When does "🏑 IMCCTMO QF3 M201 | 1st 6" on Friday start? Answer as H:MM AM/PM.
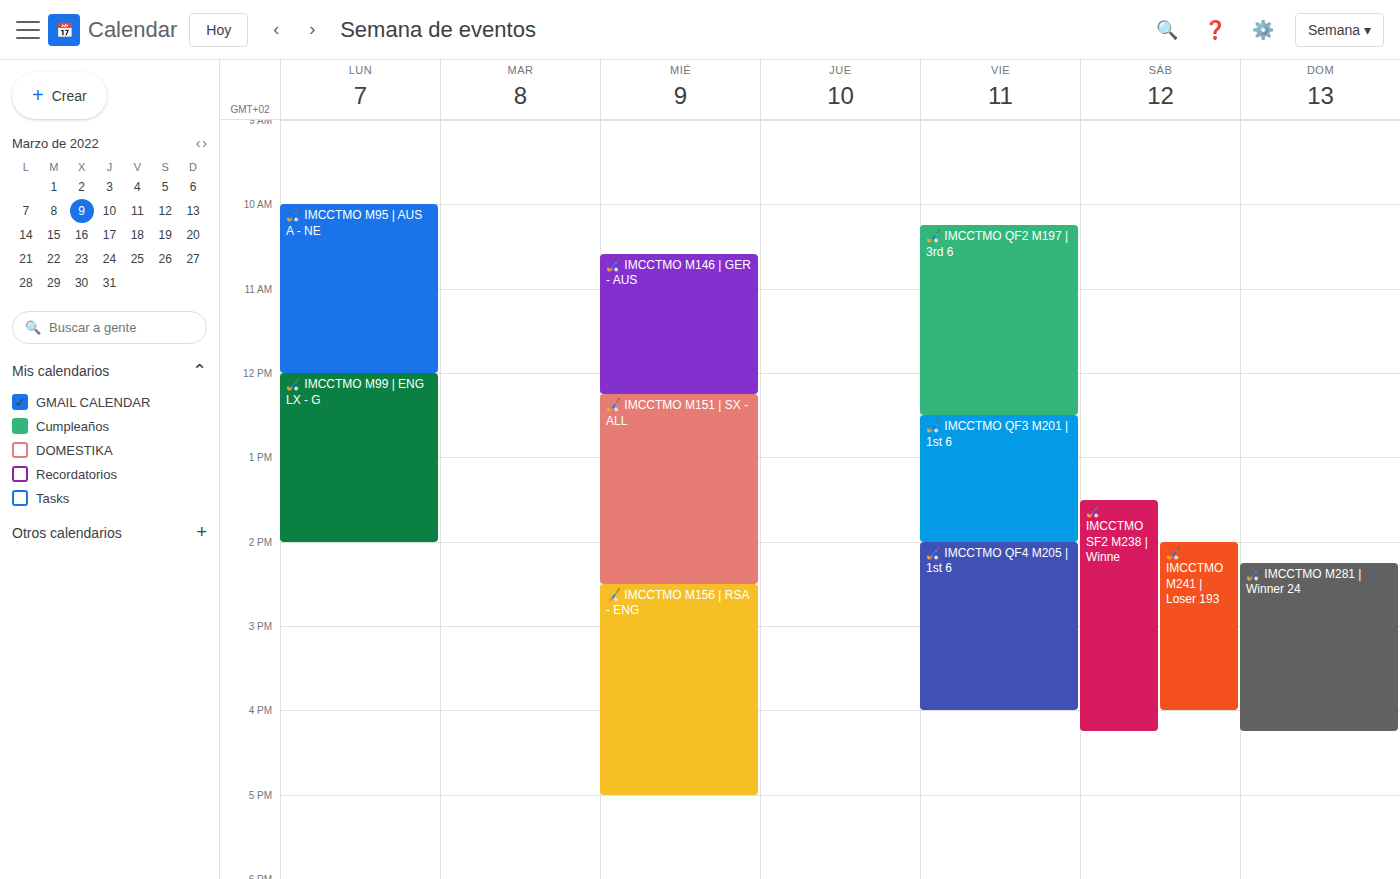
12:30 PM